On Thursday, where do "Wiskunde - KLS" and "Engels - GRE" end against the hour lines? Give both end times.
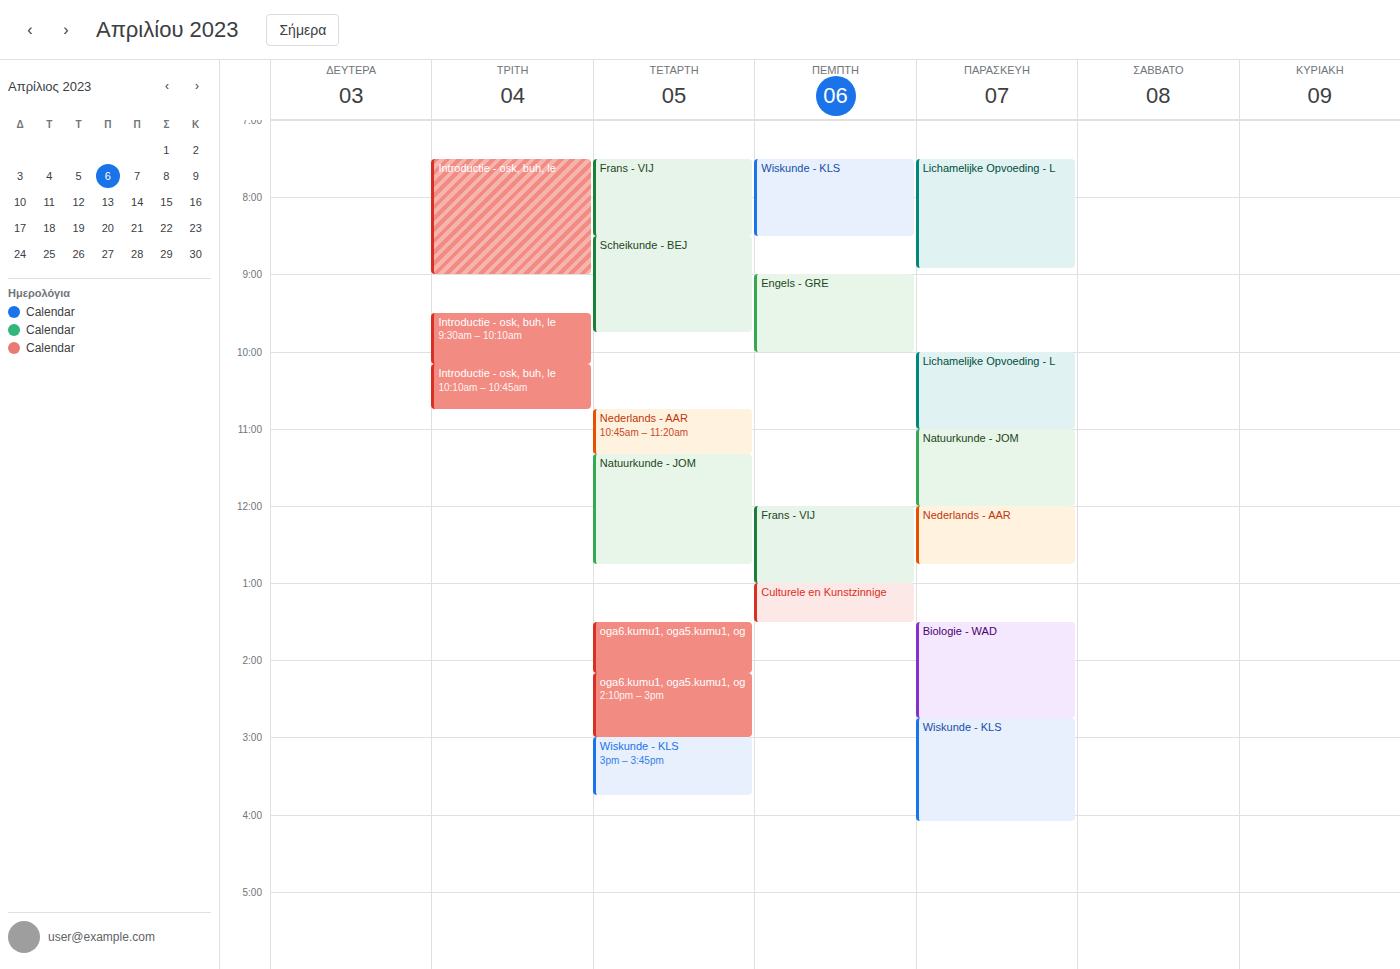
"Wiskunde - KLS": 8:30 AM, halfway between the 8 AM and 9 AM lines. "Engels - GRE": 10:00 AM, exactly on the 10 AM line.